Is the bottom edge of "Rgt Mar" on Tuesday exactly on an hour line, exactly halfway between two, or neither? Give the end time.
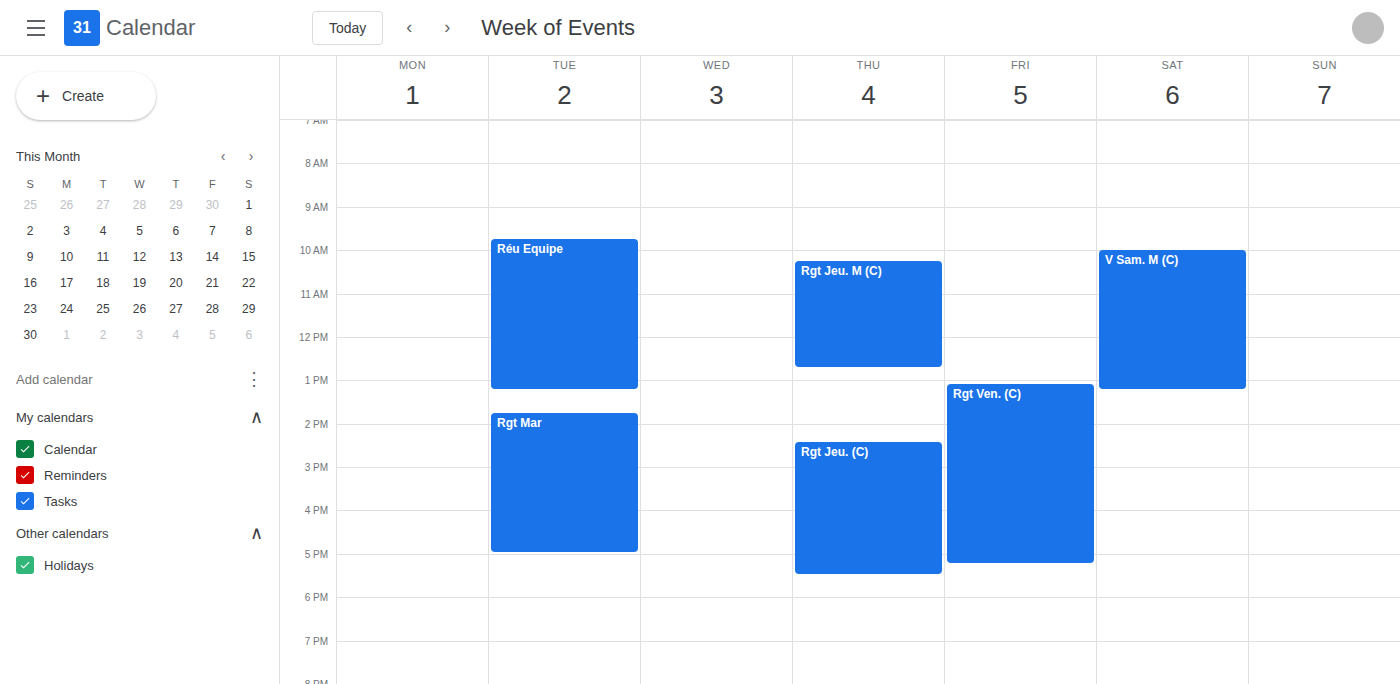
5:00 PM -- exactly on the 5 PM line.